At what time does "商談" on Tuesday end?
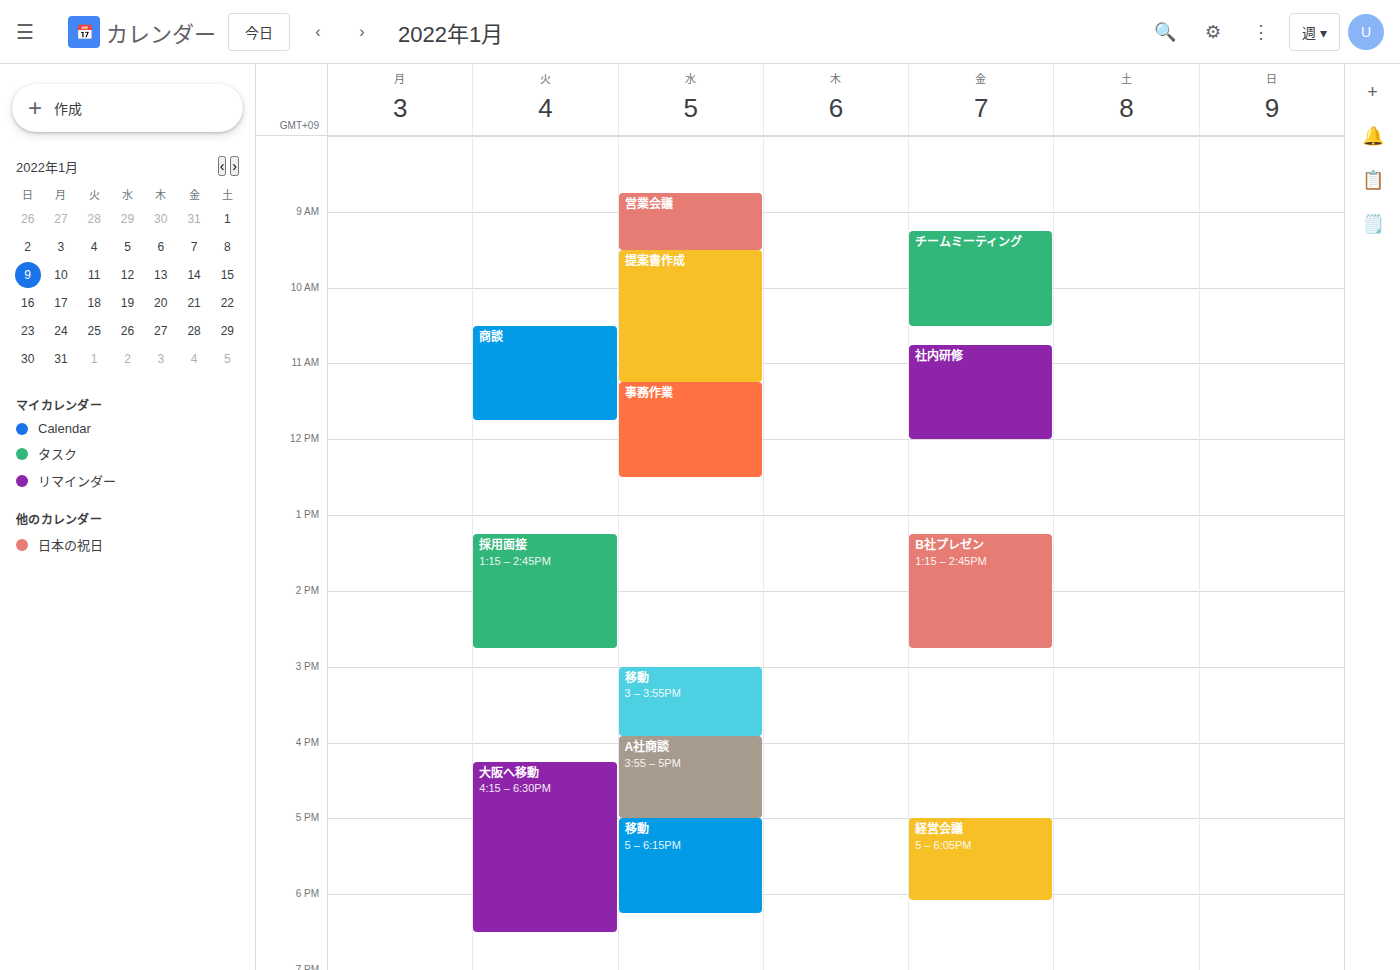
11:45 AM